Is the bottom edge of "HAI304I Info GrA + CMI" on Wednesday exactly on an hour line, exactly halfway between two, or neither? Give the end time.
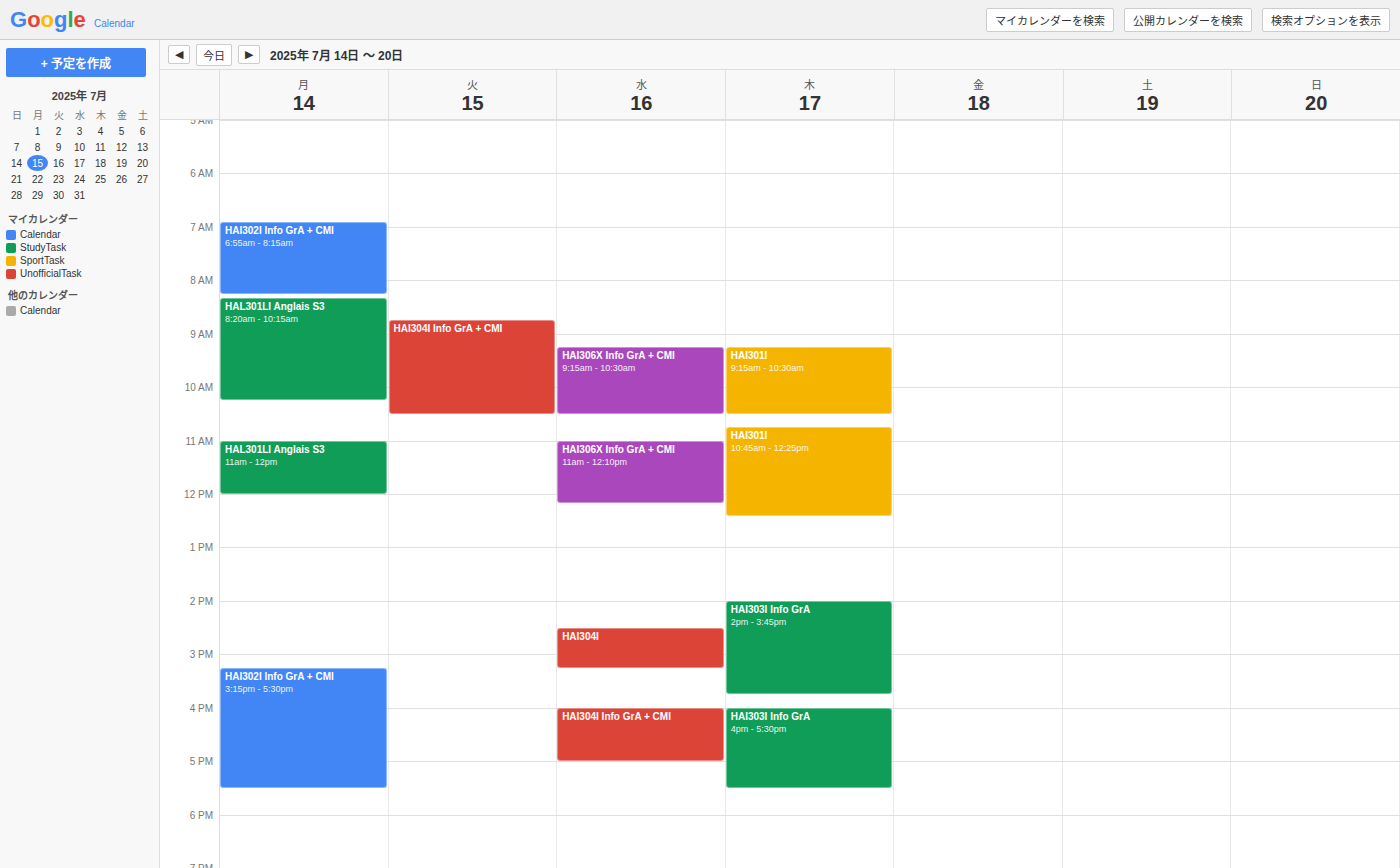
5:00 PM -- exactly on the 5 PM line.